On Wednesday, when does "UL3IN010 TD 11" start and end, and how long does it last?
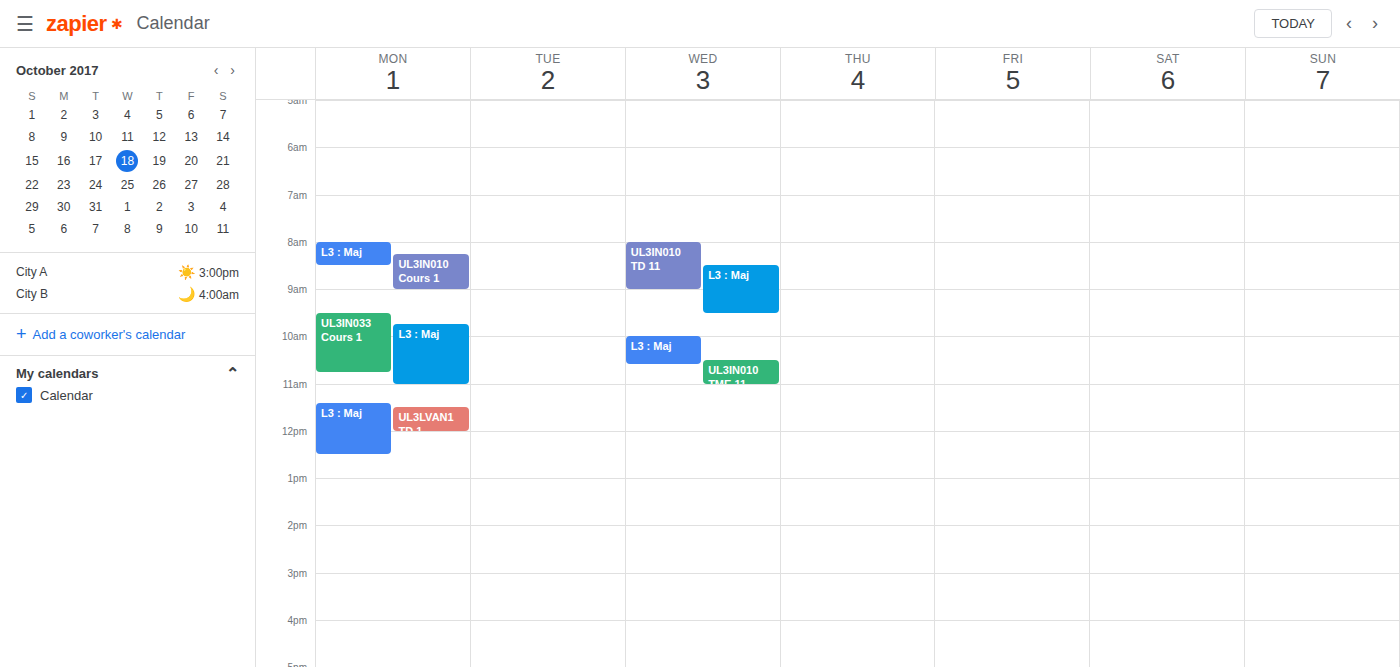
8:00 AM to 9:00 AM, 1 hour